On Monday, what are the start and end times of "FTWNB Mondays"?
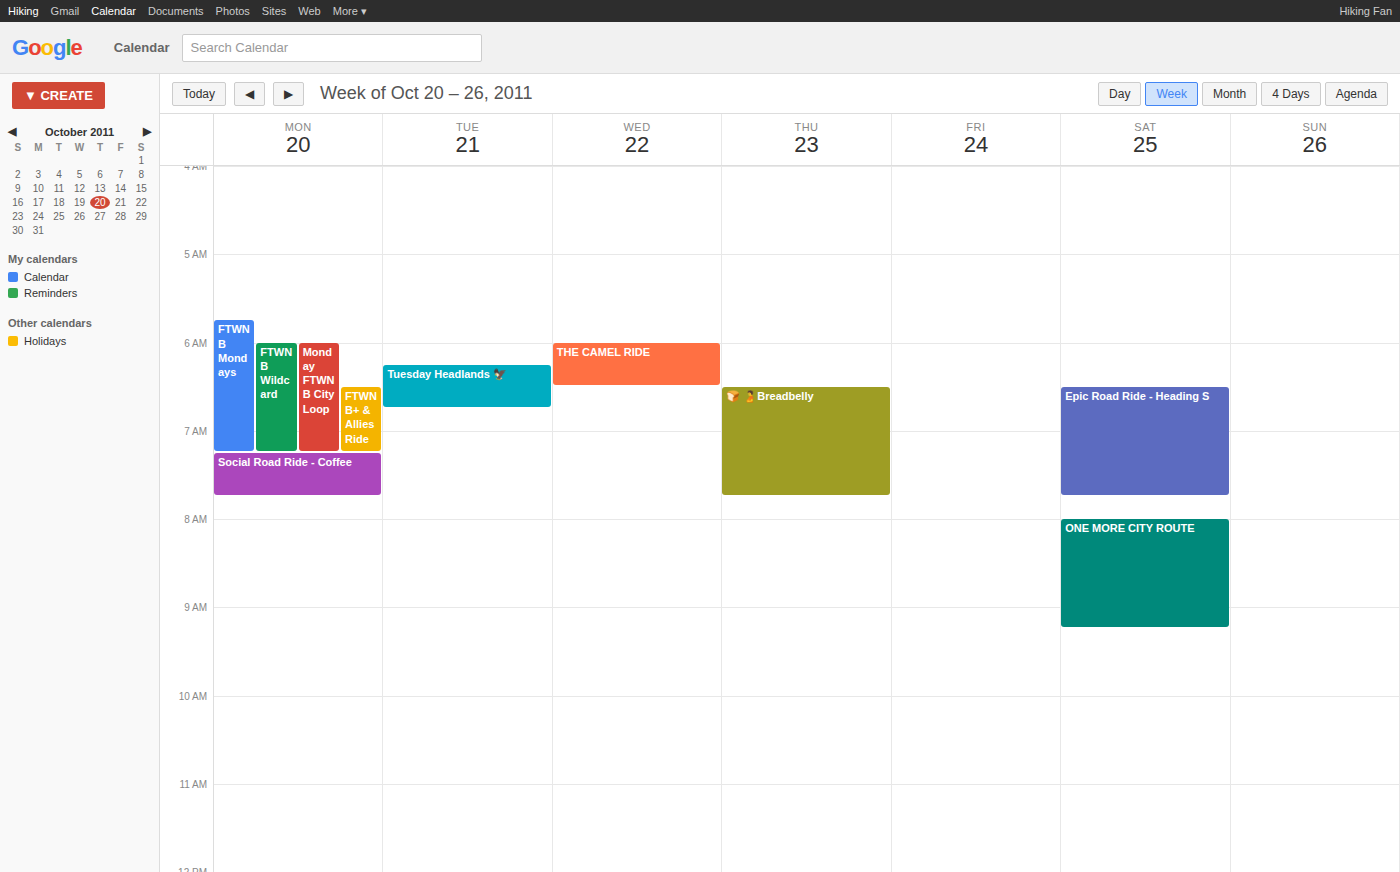
5:45 AM to 7:15 AM